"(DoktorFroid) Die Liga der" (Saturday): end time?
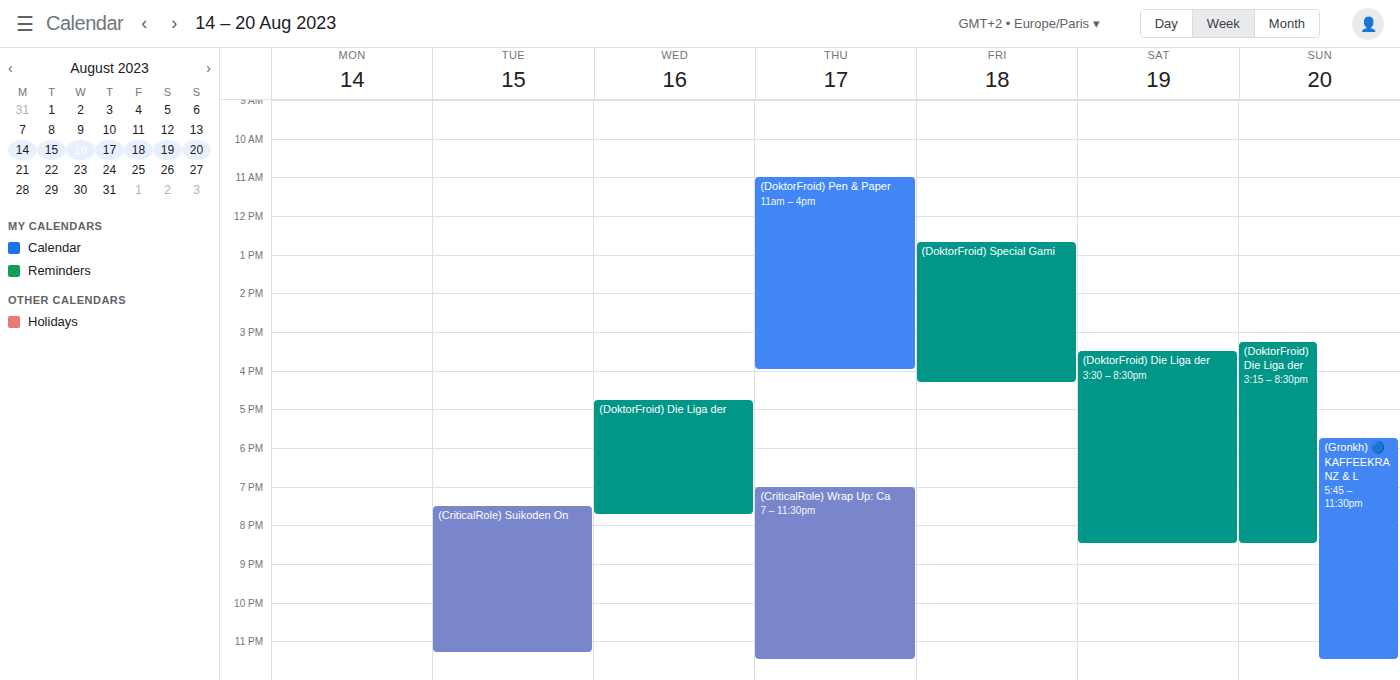
8:30 PM